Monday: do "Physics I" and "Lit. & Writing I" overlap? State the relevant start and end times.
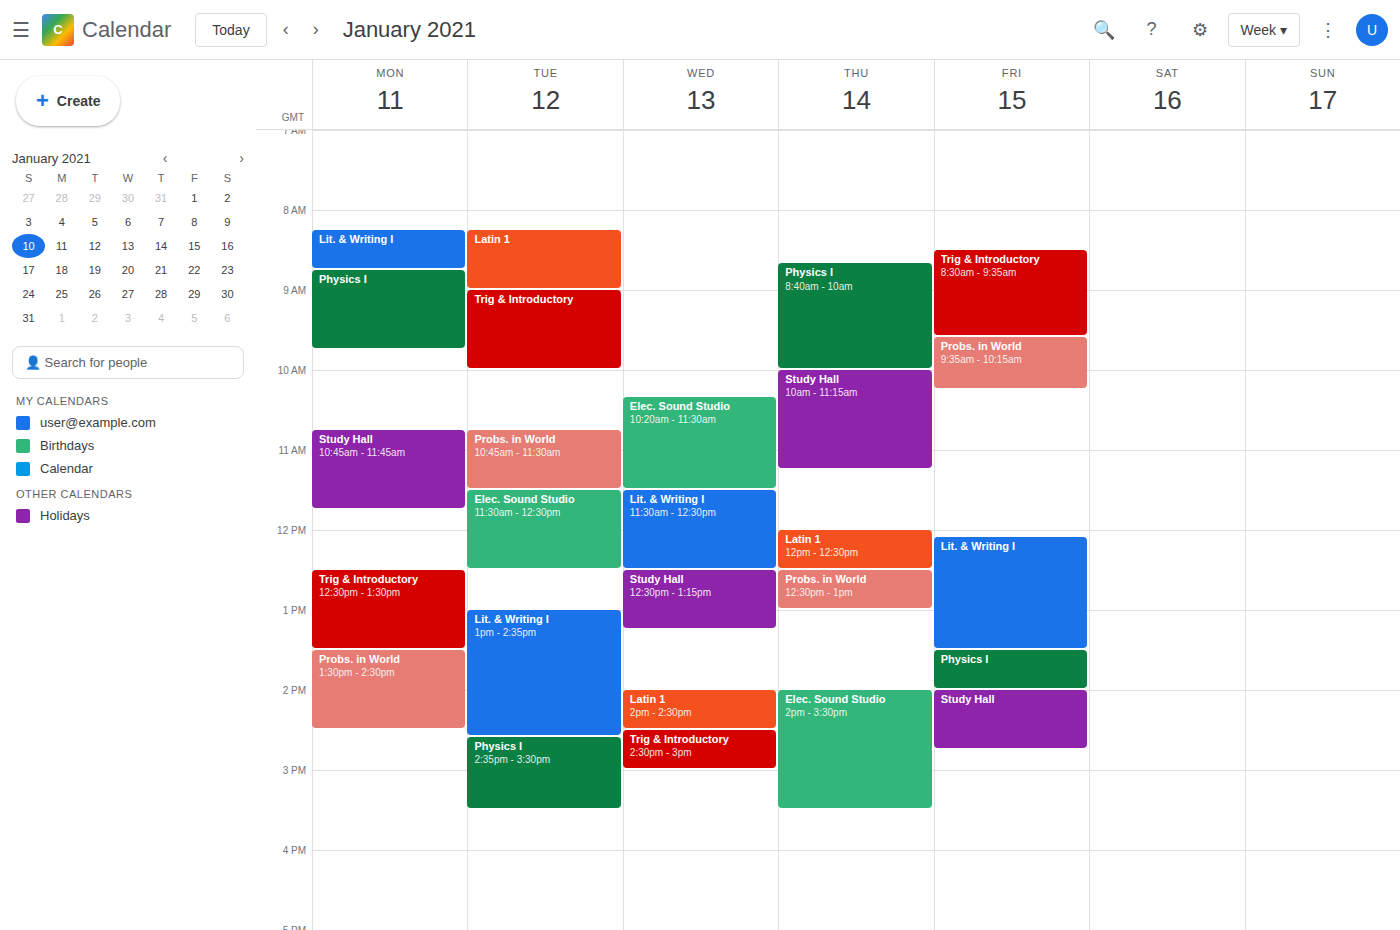
"Lit. & Writing I" ends at 8:45 AM, exactly when "Physics I" starts -- they touch but do not overlap.